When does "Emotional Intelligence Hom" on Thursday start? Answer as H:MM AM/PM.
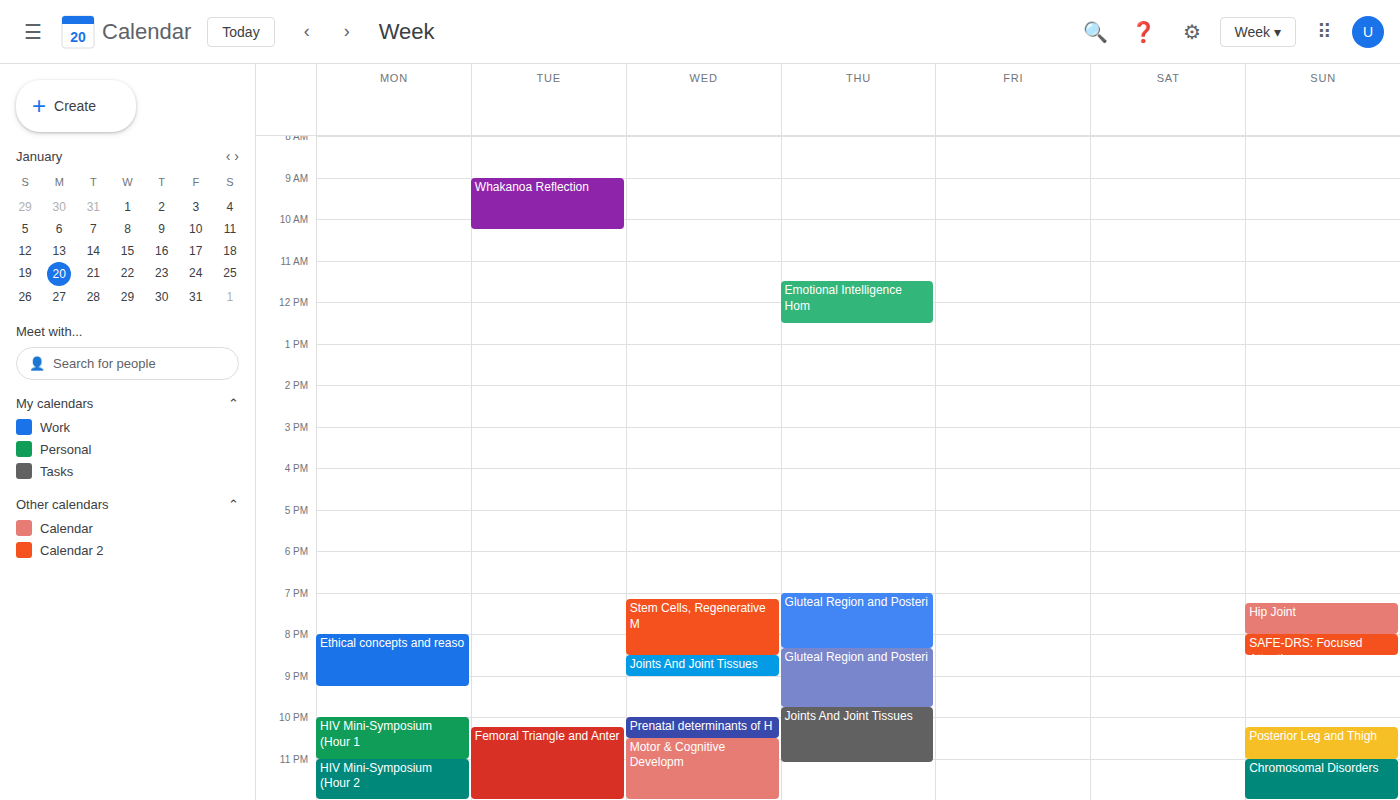
11:30 AM